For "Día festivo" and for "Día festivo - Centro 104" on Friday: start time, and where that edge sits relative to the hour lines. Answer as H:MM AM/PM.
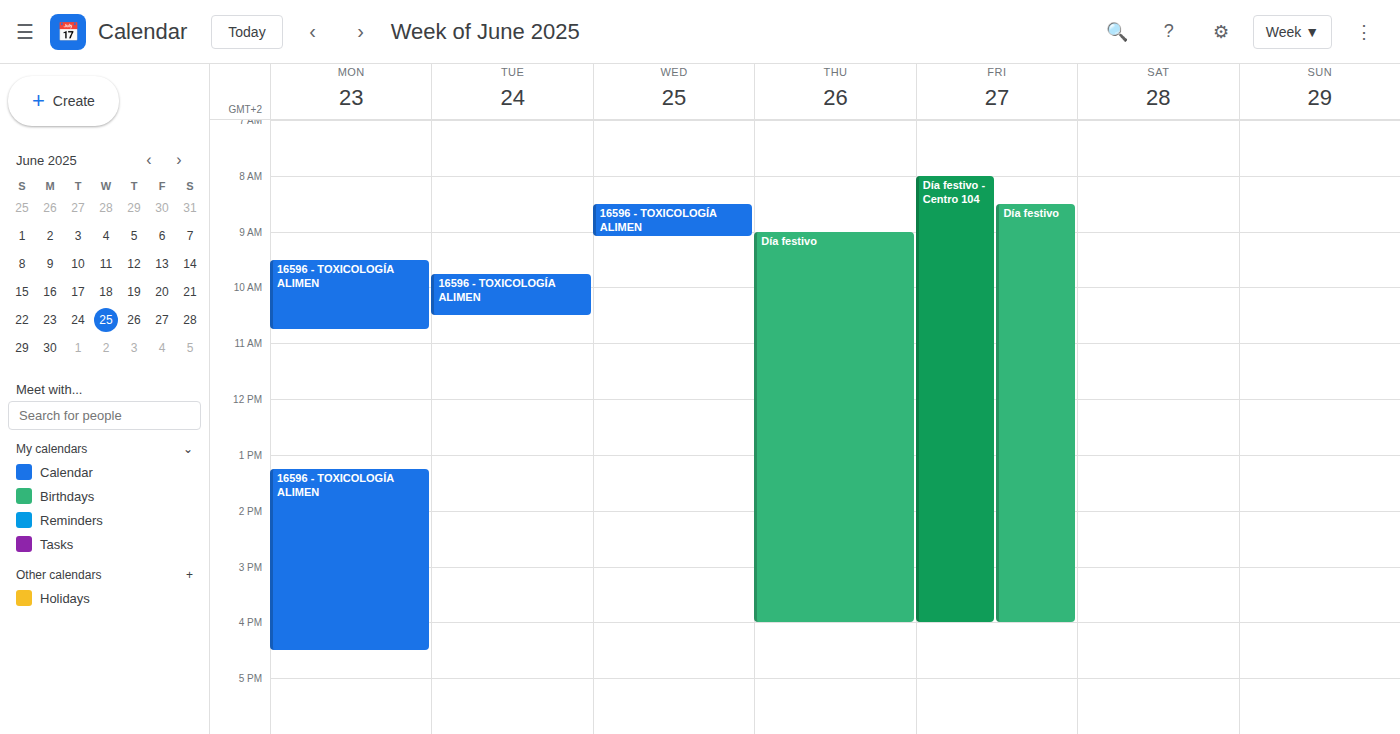
"Día festivo": 8:30 AM, halfway between the 8 AM and 9 AM lines. "Día festivo - Centro 104": 8:00 AM, exactly on the 8 AM line.